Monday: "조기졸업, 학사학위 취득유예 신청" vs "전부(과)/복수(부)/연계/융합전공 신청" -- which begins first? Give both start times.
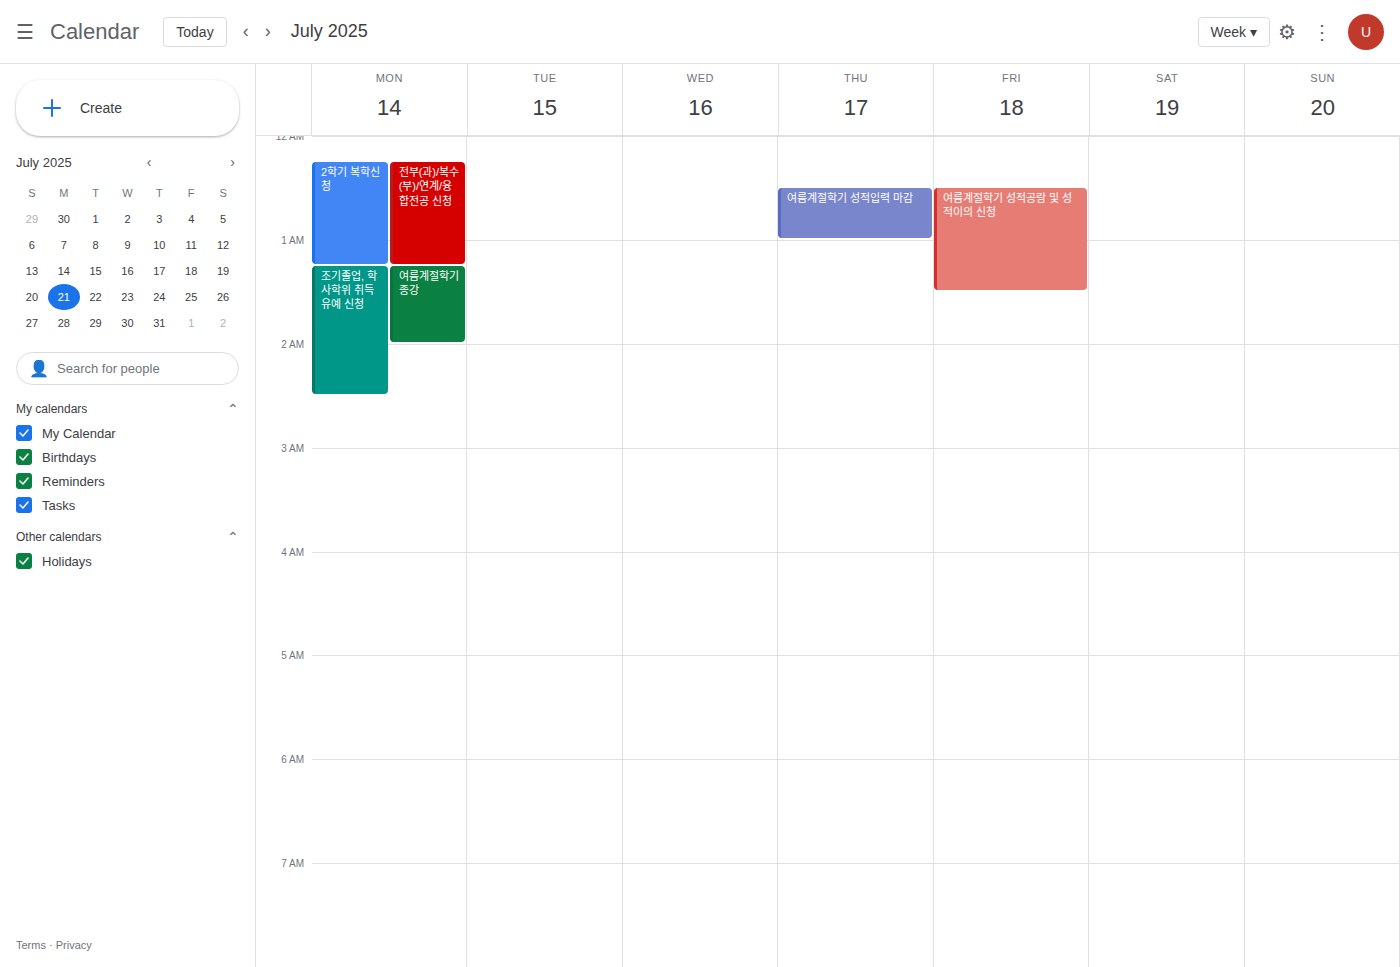
"전부(과)/복수(부)/연계/융합전공 신청" 12:15 AM; "조기졸업, 학사학위 취득유예 신청" 1:15 AM.